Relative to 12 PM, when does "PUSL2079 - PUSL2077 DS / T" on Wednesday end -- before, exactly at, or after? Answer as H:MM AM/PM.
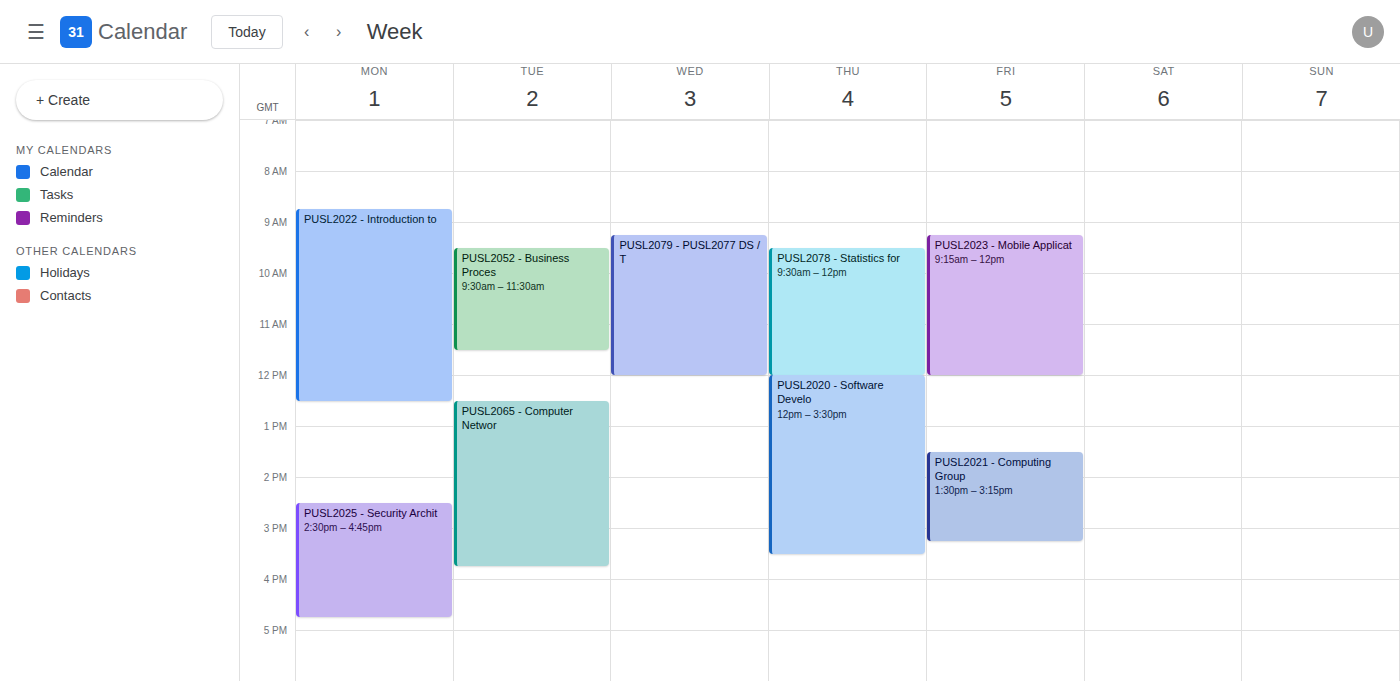
12:00 PM -- exactly at 12 PM, on the 12 PM line.